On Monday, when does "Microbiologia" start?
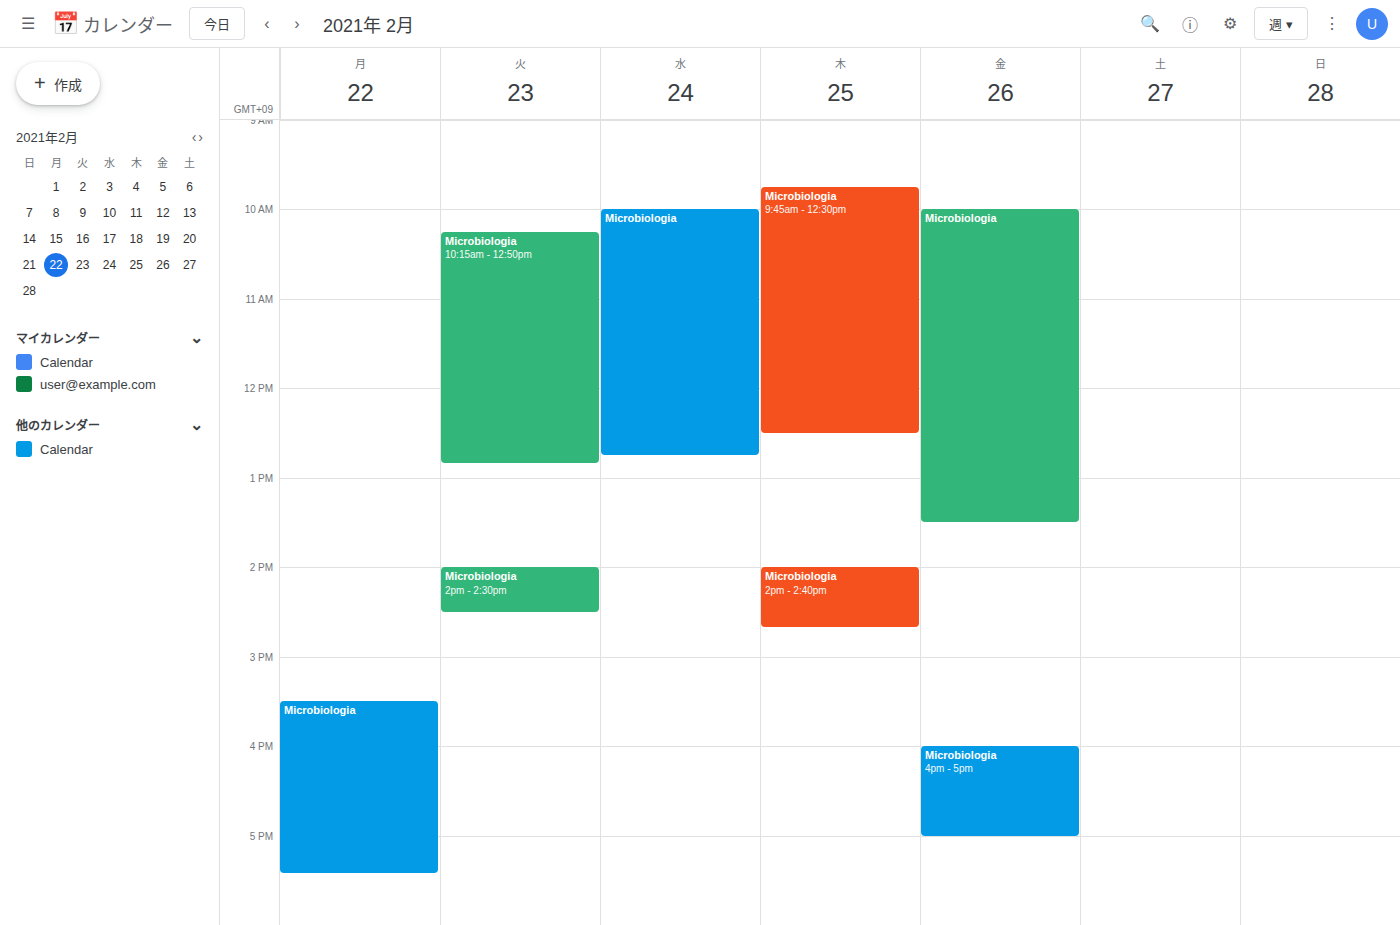
3:30 PM